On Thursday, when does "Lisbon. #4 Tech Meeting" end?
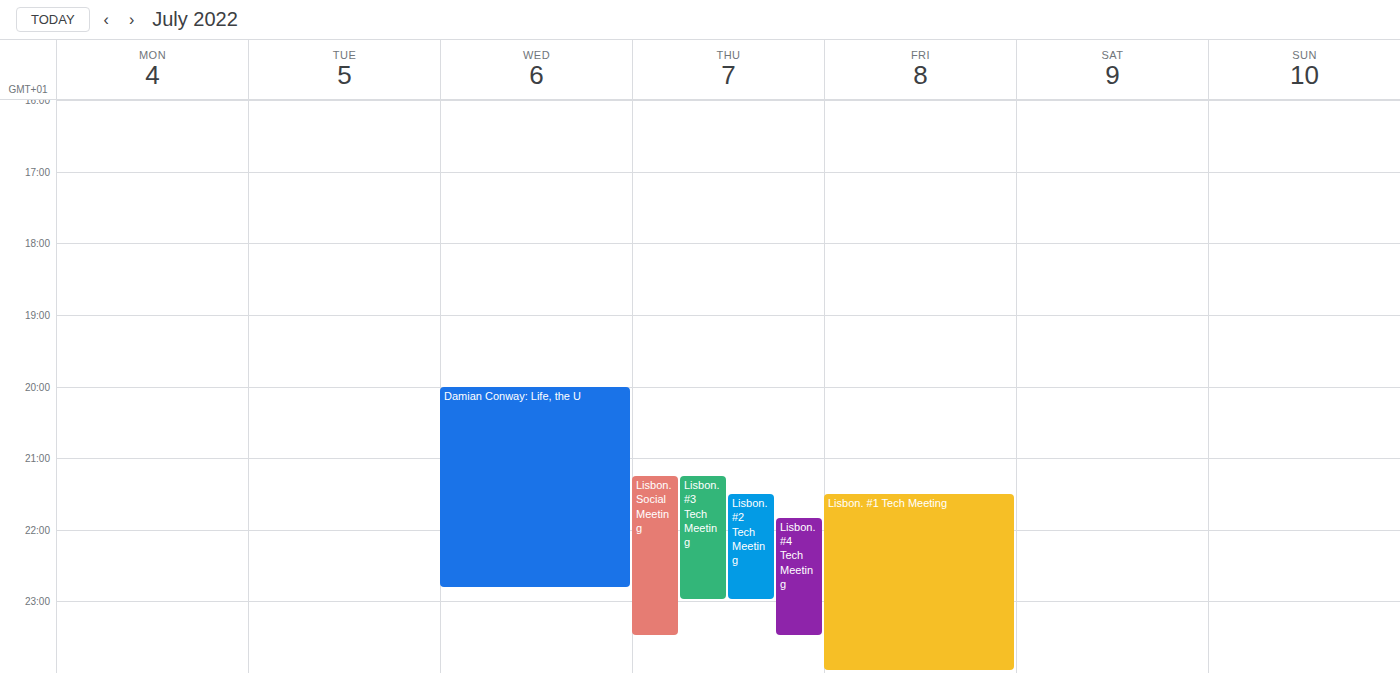
11:30 PM